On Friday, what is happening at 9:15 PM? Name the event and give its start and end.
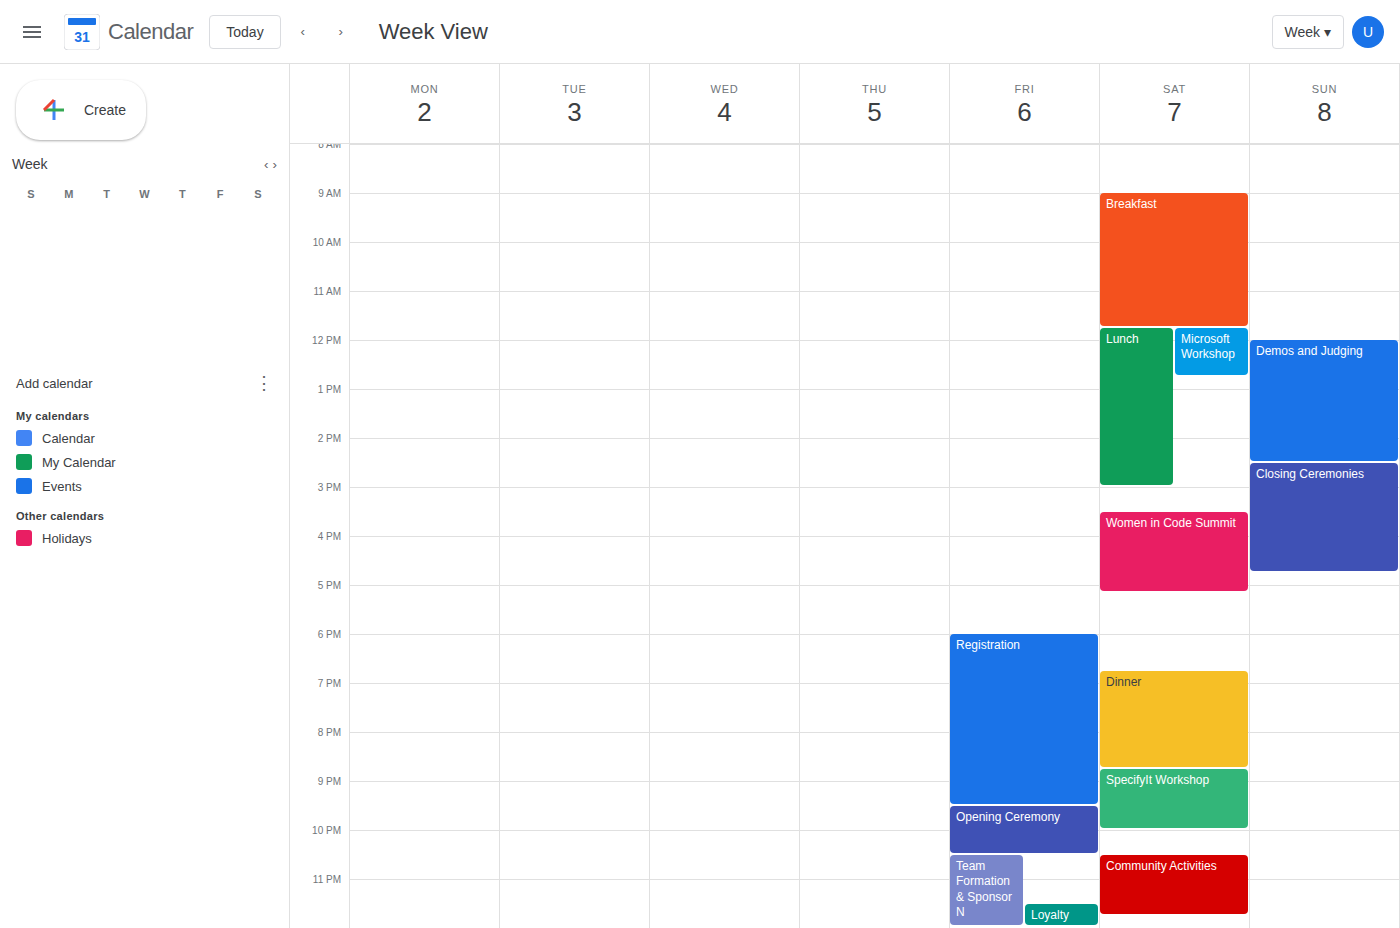
"Registration", 6:00 PM to 9:30 PM